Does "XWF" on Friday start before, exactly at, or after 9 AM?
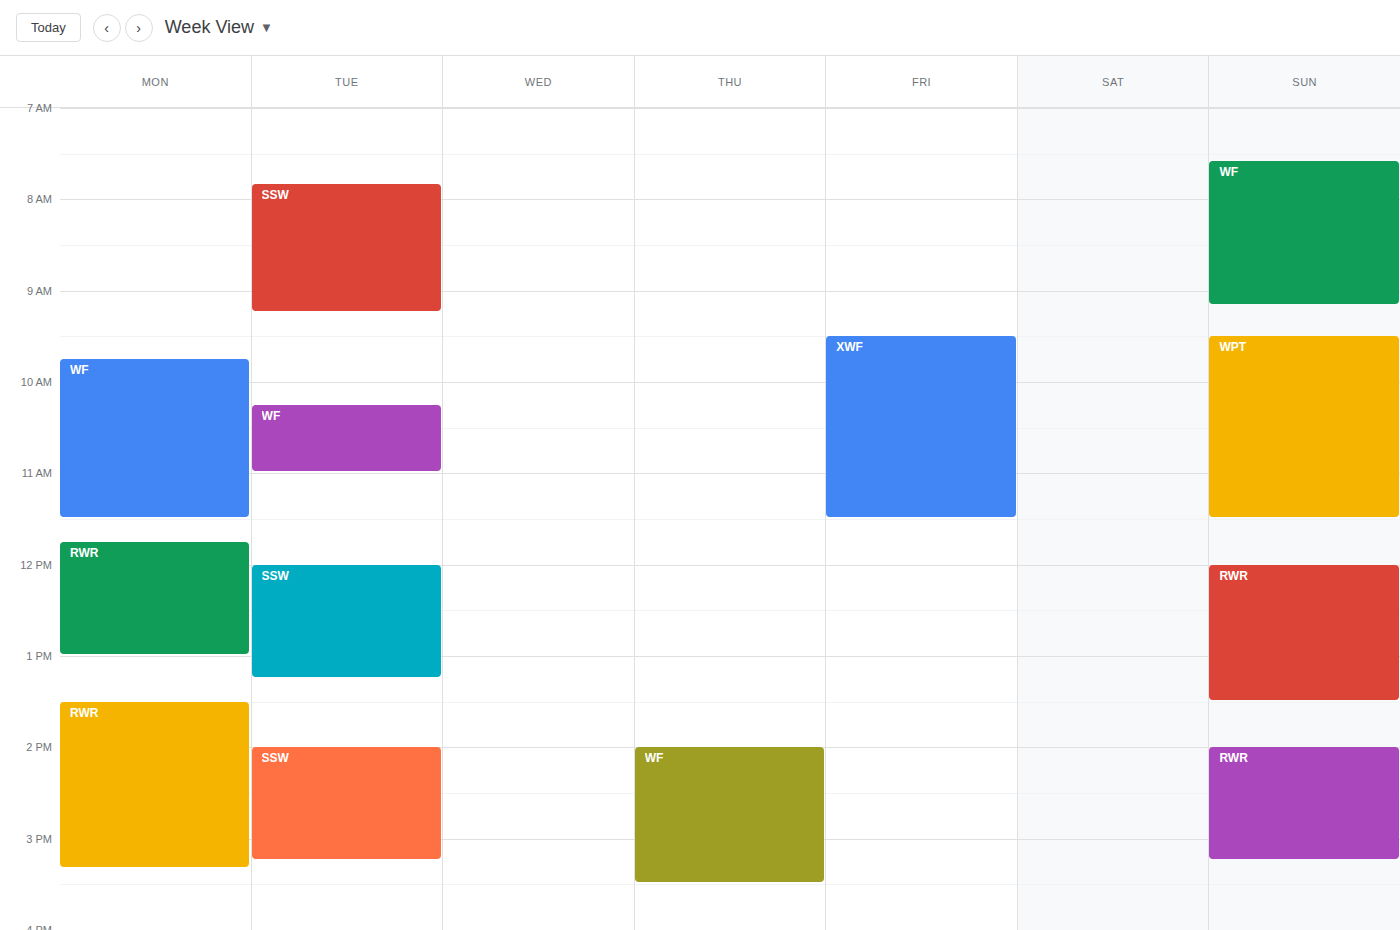
9:30 AM -- after 9 AM, 30 minutes below the 9 AM line.